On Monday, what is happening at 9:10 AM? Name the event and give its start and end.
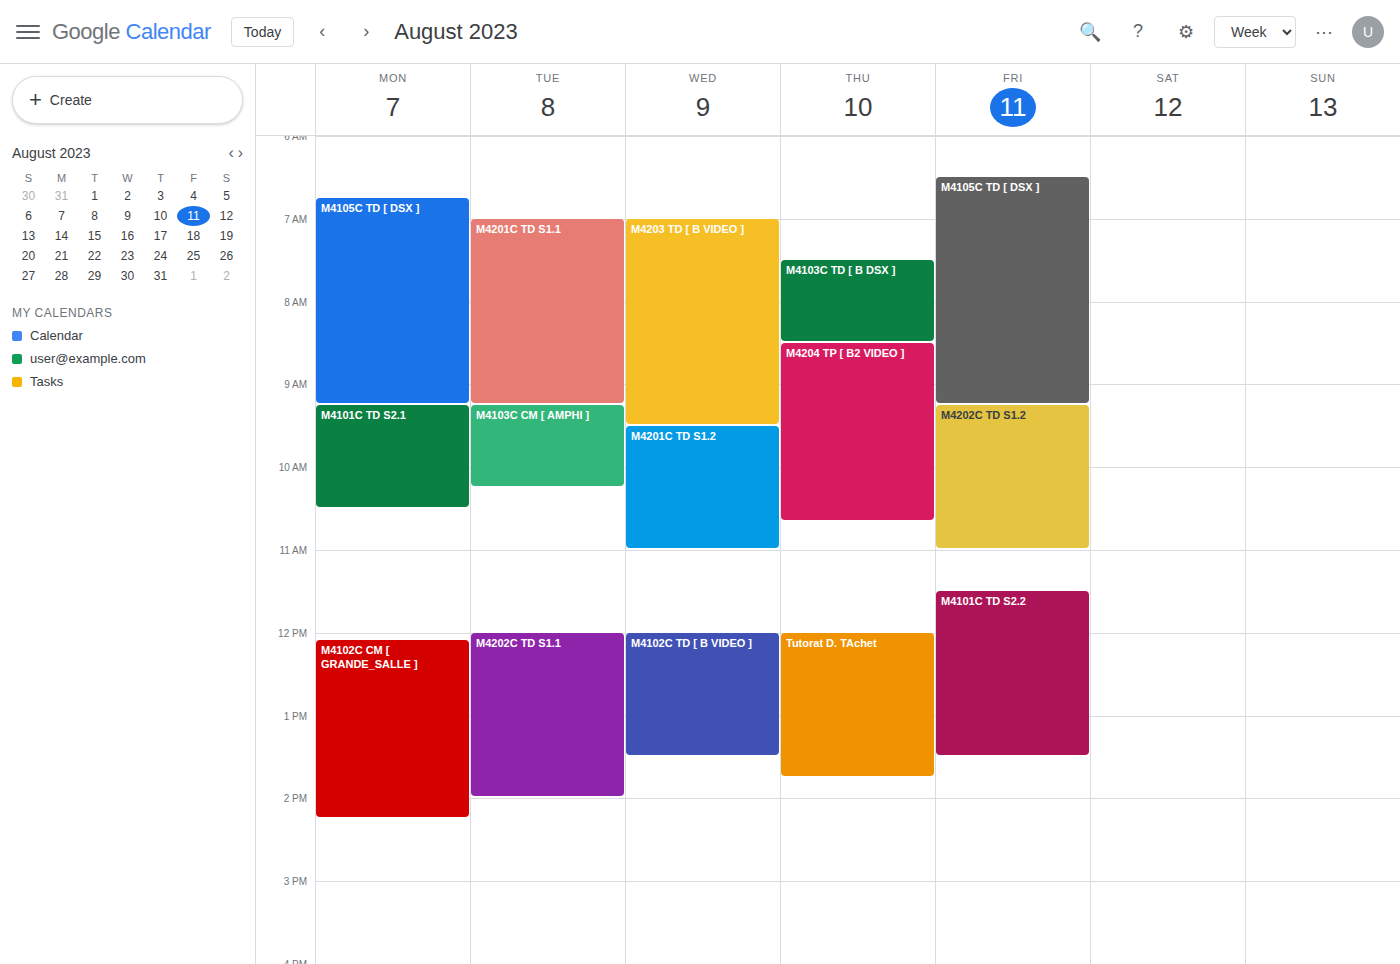
"M4105C TD [ DSX ]", 6:45 AM to 9:15 AM